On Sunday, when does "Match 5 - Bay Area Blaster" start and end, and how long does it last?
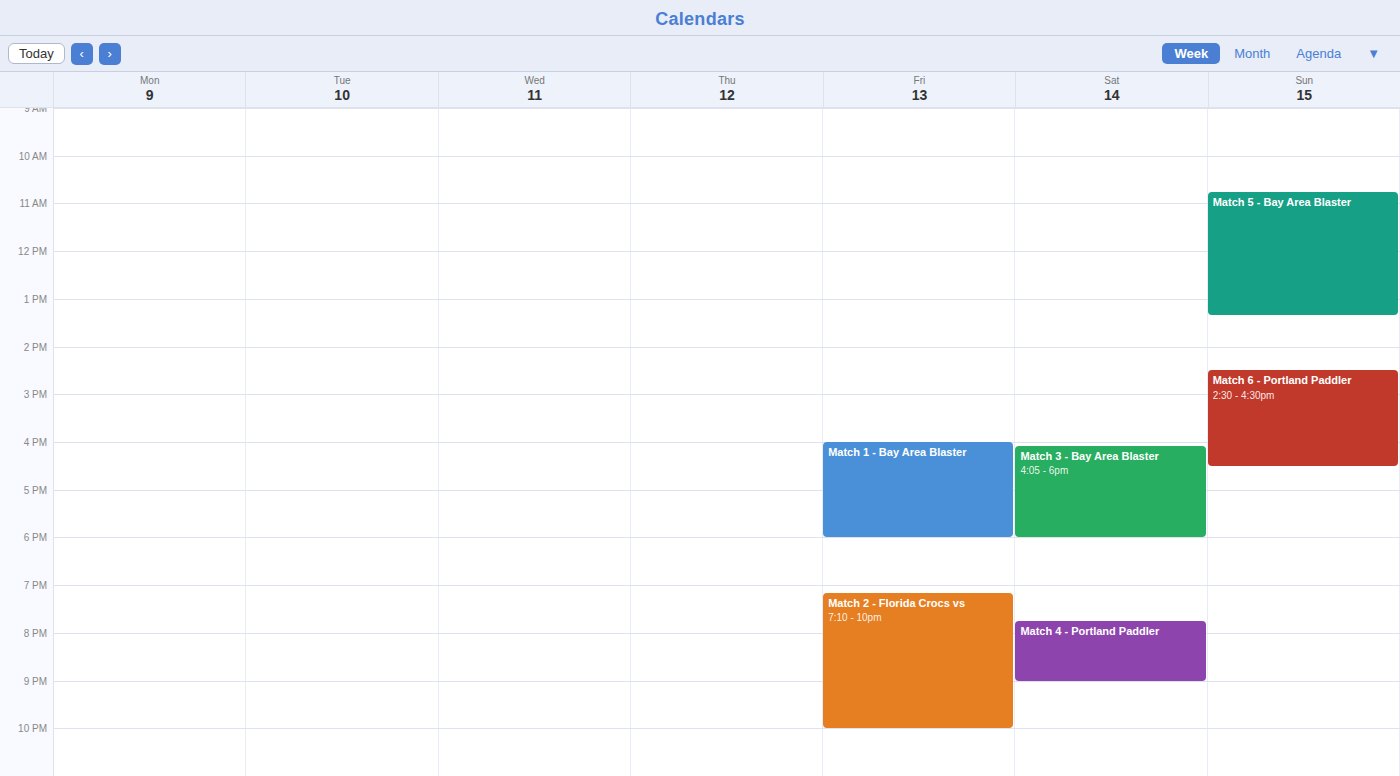
10:45 to 13:20, 2 hours 35 minutes